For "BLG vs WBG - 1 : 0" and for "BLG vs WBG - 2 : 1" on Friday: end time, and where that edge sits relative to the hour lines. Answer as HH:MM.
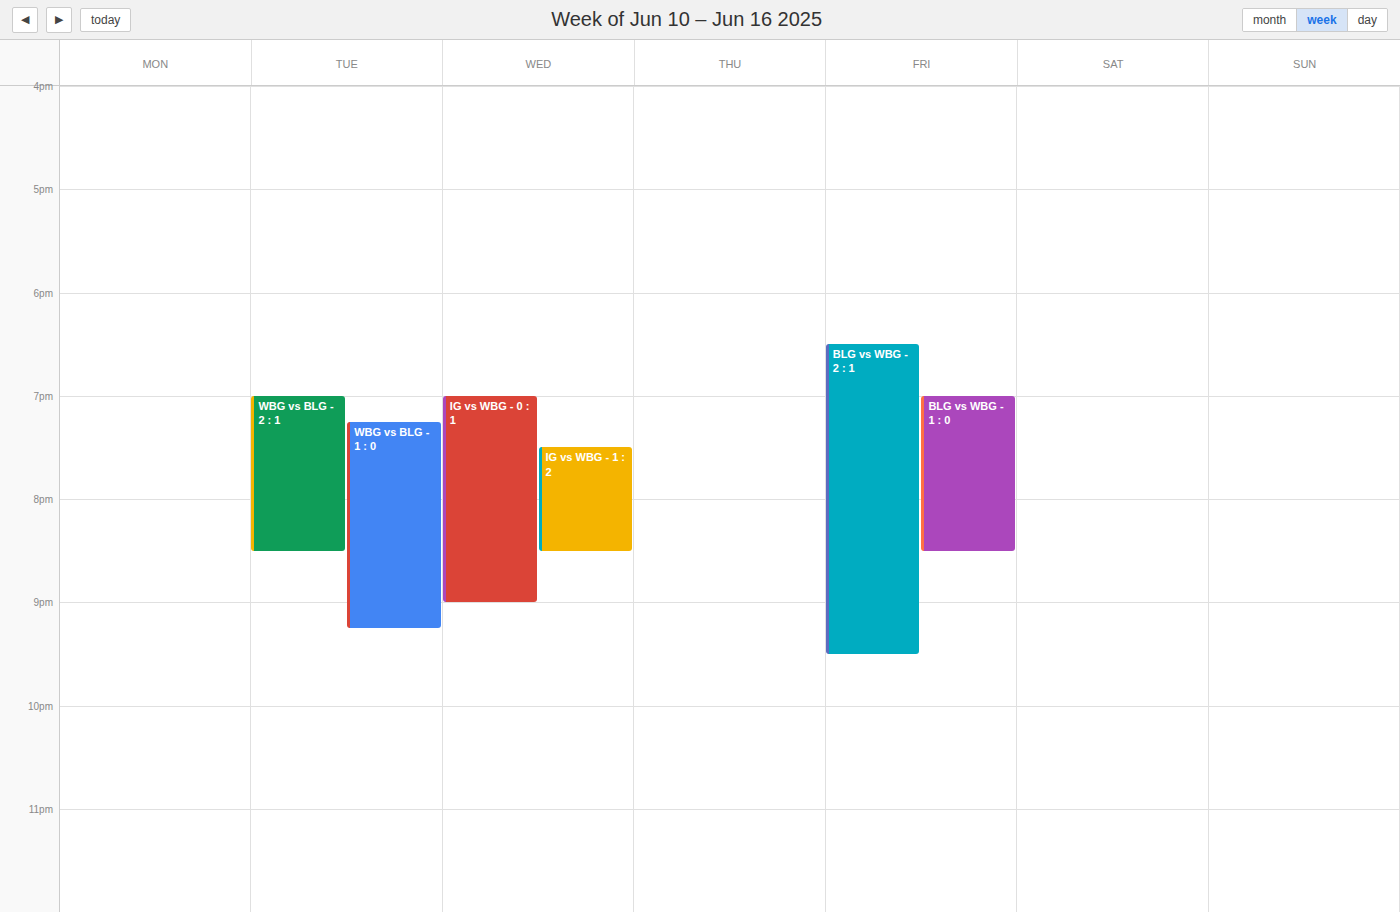
"BLG vs WBG - 1 : 0": 20:30, halfway between the 20:00 and 21:00 lines. "BLG vs WBG - 2 : 1": 21:30, halfway between the 21:00 and 22:00 lines.